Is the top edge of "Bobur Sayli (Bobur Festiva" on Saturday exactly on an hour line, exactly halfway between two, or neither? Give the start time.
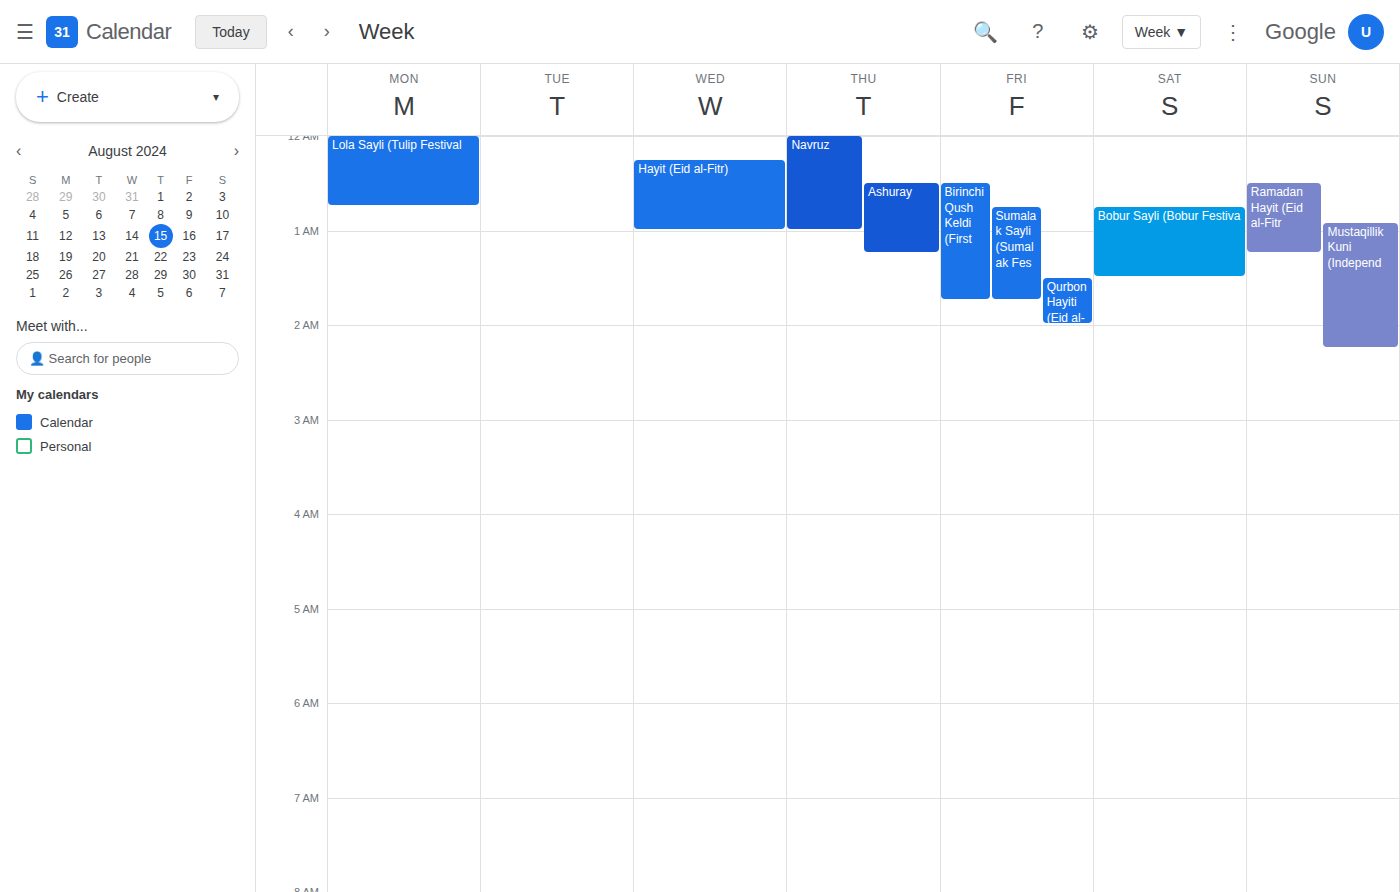
12:45 AM -- neither: three quarters of the way from the 12 AM line to the 1 AM line.